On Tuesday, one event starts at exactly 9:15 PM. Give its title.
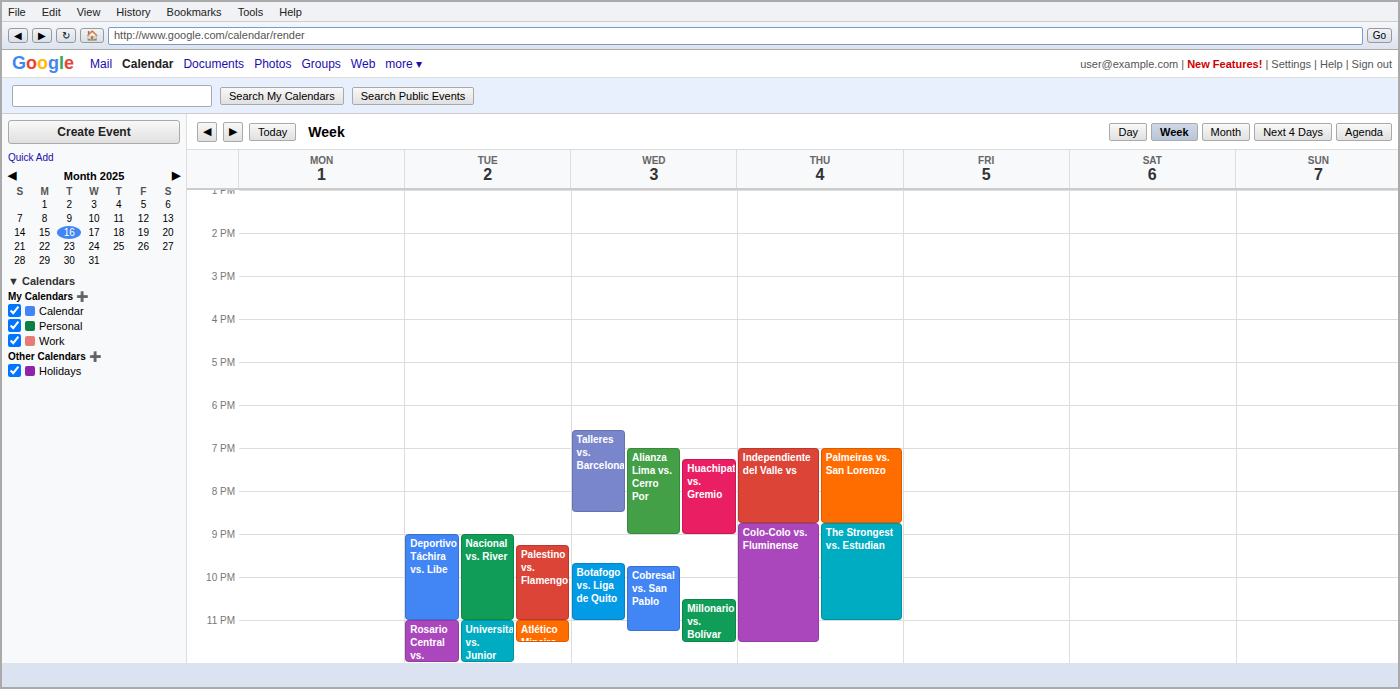
"Palestino vs. Flamengo"